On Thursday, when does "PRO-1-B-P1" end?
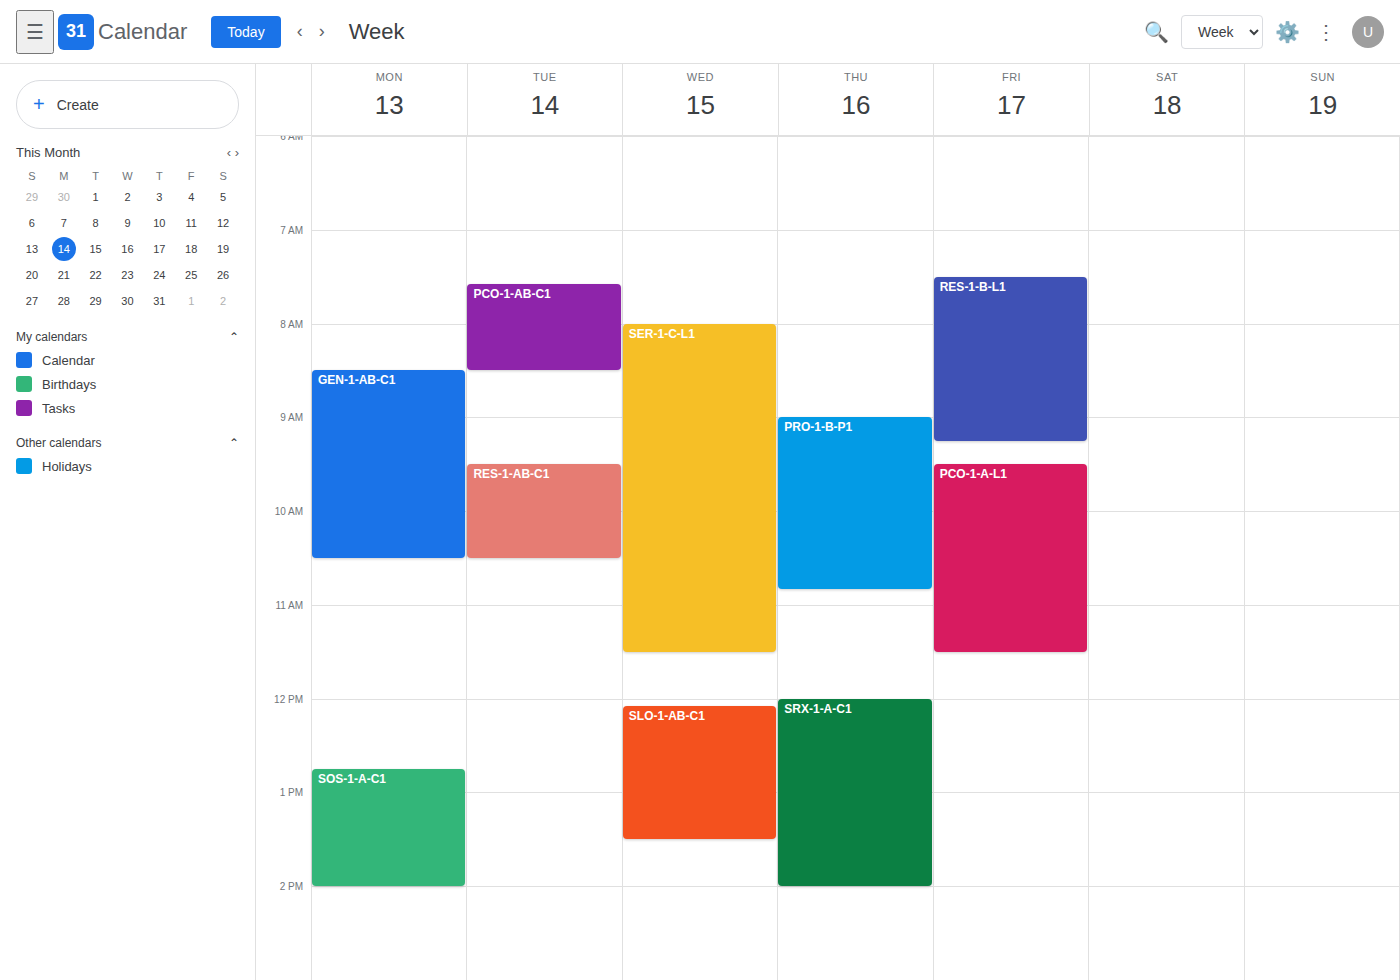
10:50 AM